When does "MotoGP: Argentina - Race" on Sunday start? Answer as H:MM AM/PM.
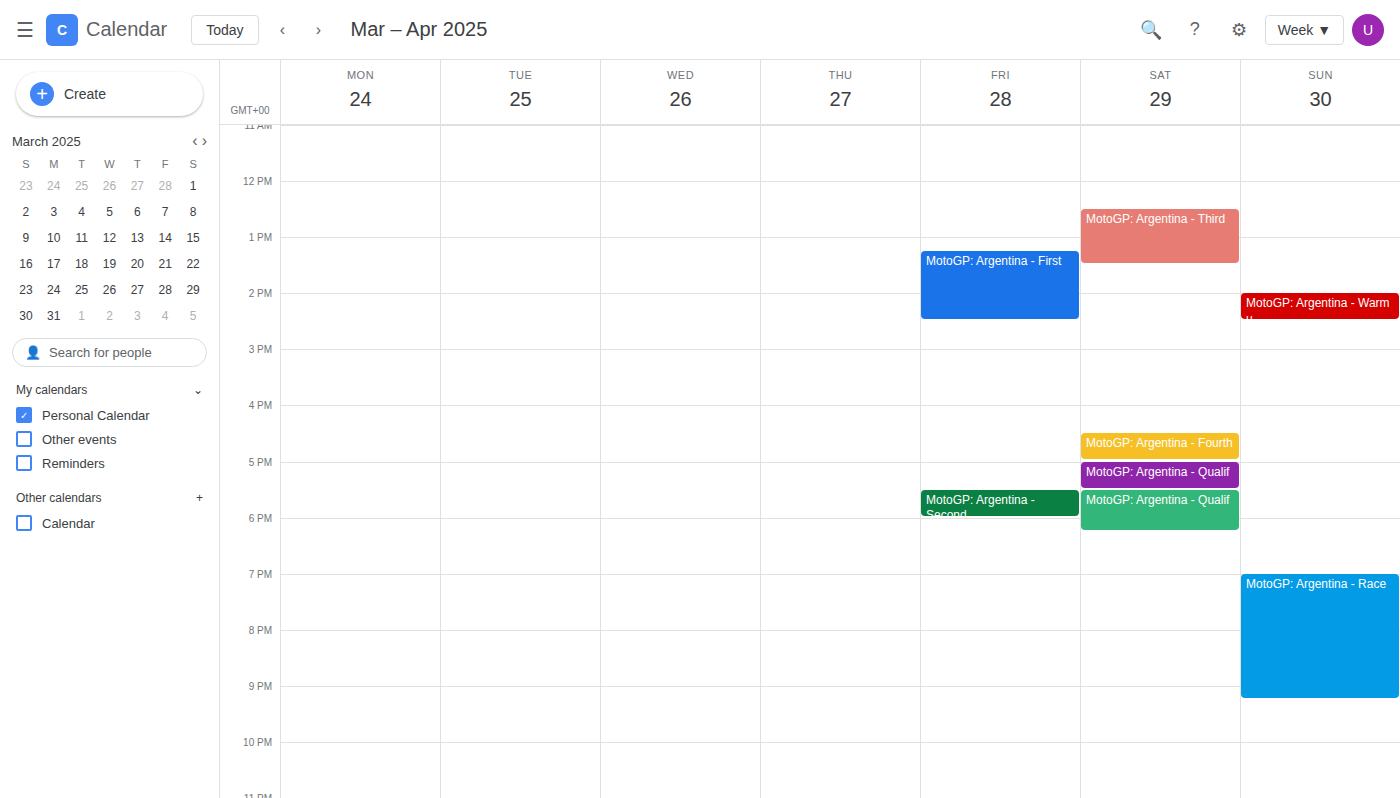
7:00 PM